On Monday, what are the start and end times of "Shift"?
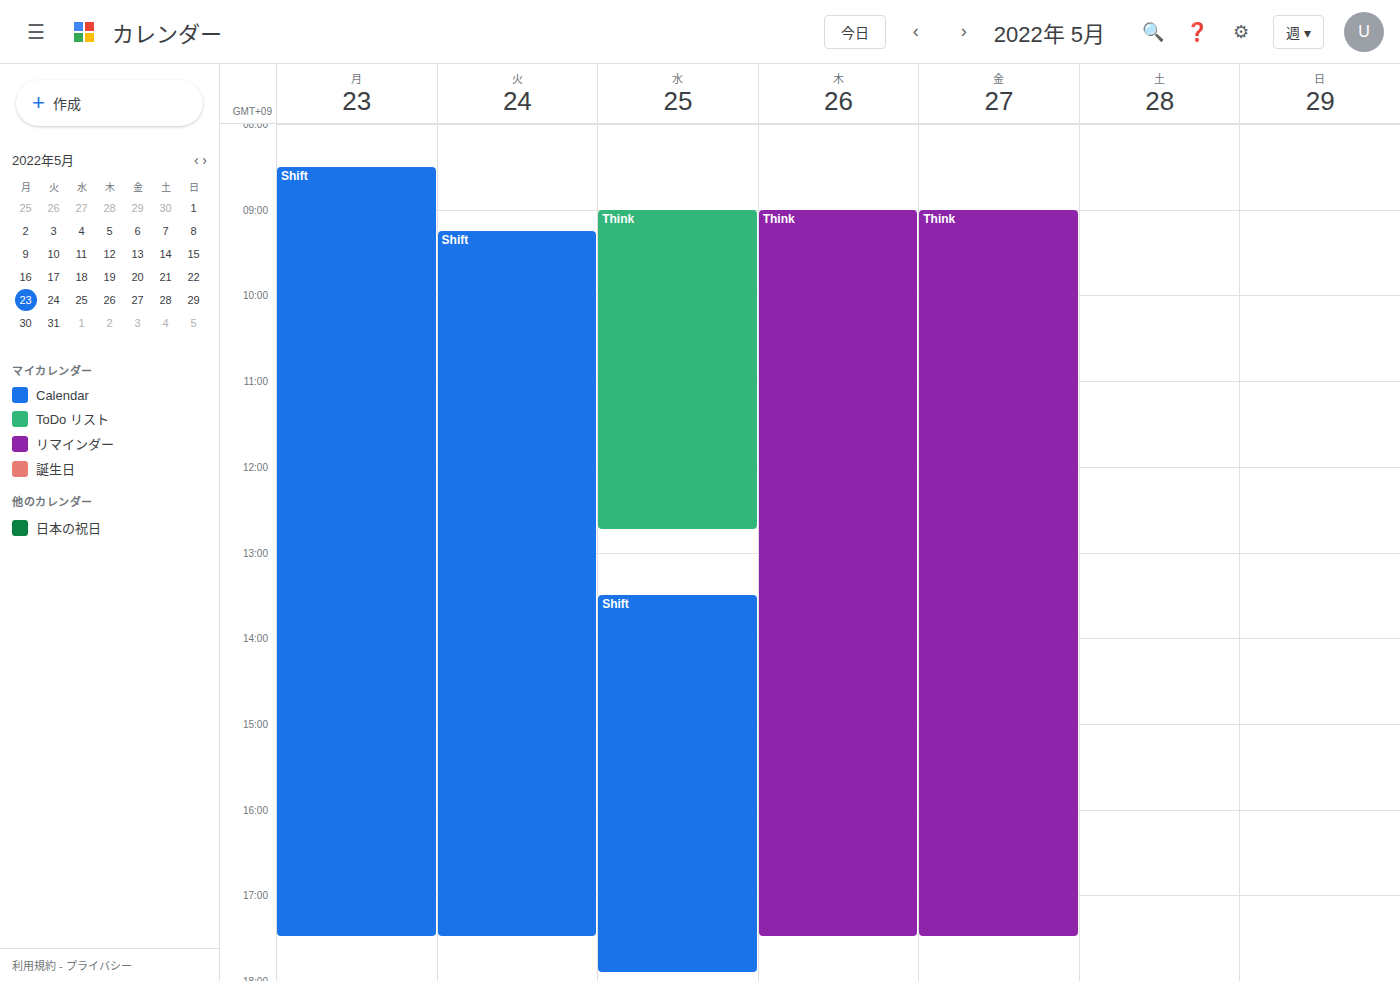
8:30 AM to 5:30 PM